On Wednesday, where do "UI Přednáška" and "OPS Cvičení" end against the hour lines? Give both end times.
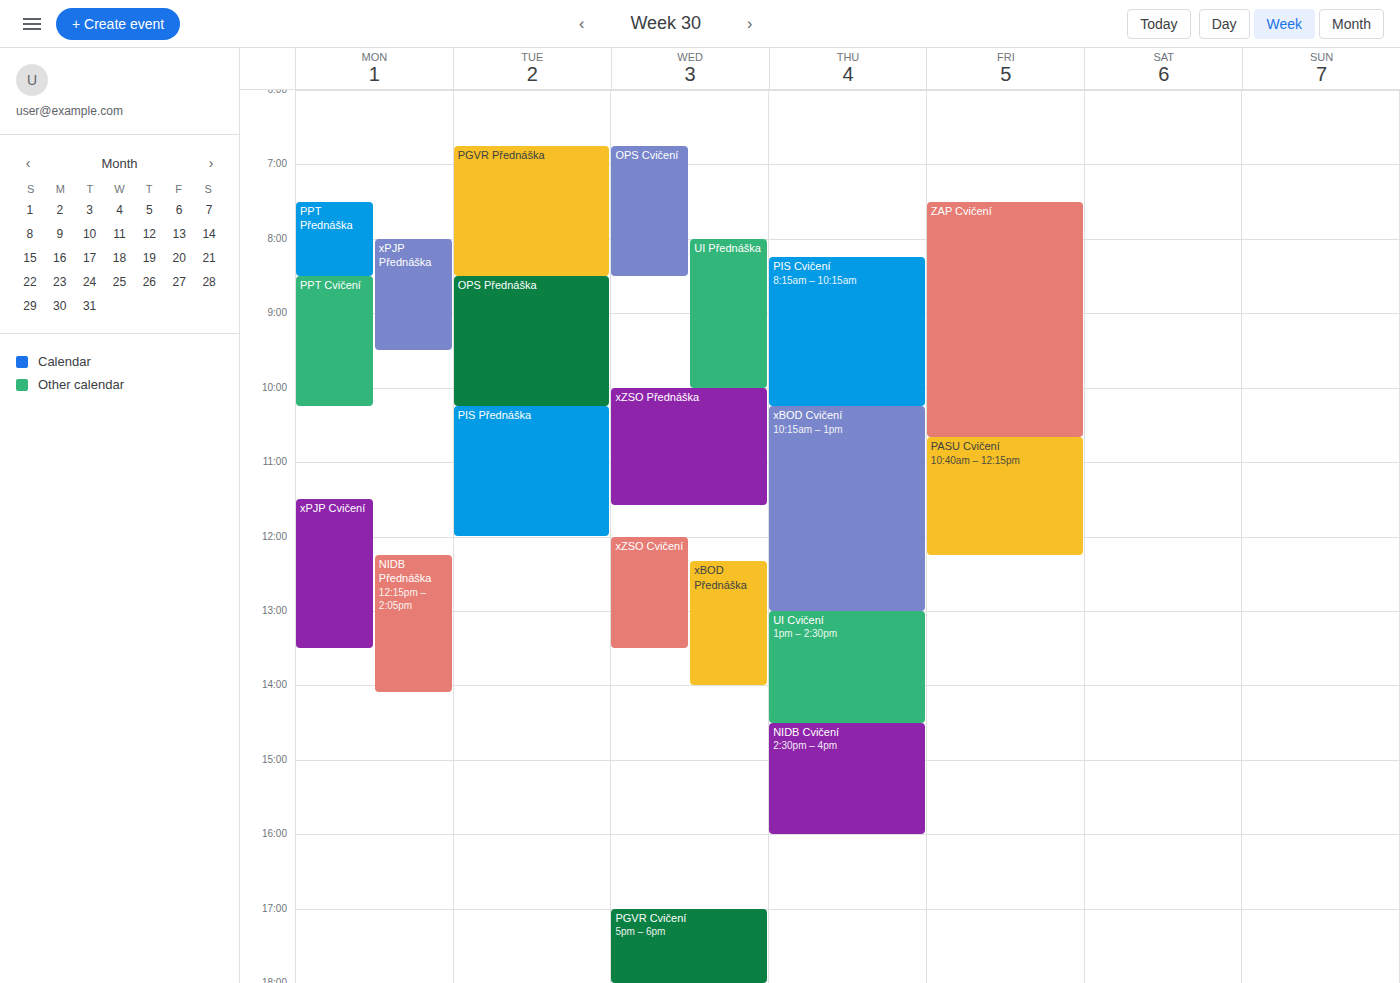
"UI Přednáška": 10:00 AM, exactly on the 10 AM line. "OPS Cvičení": 8:30 AM, halfway between the 8 AM and 9 AM lines.